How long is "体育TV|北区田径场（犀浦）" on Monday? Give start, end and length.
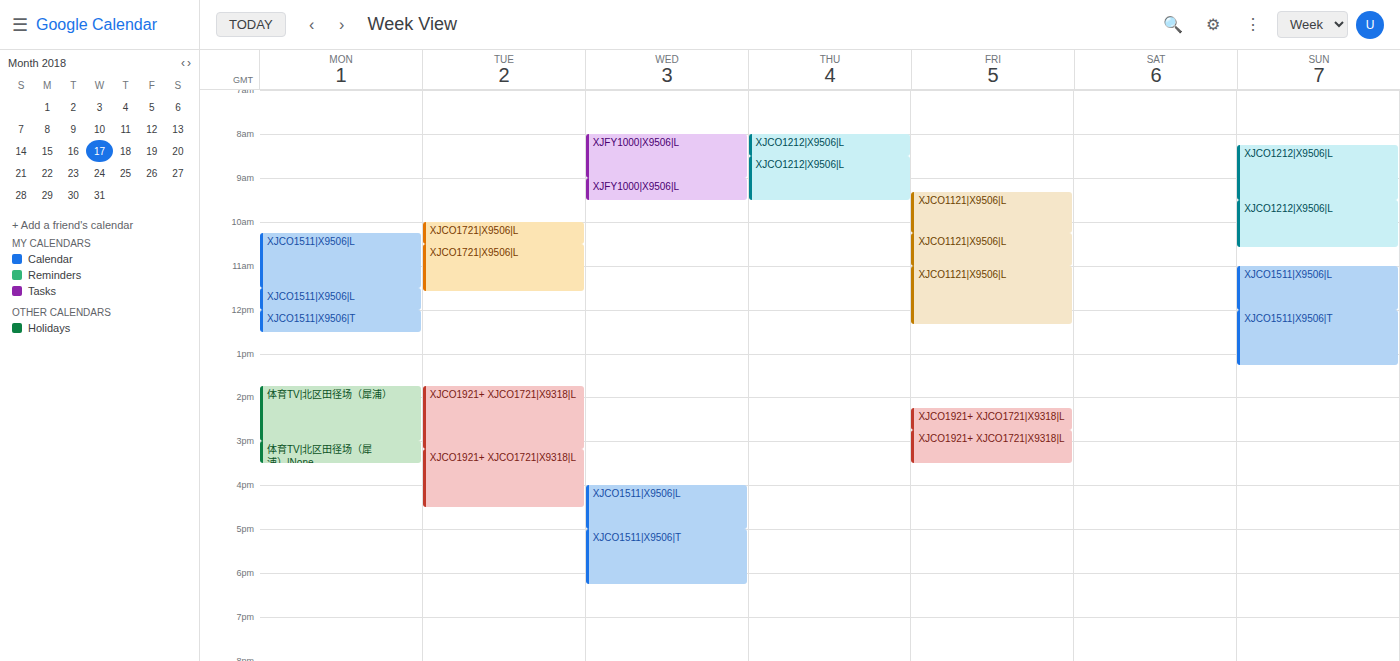
1:45 PM to 3:00 PM, 1 hour 15 minutes